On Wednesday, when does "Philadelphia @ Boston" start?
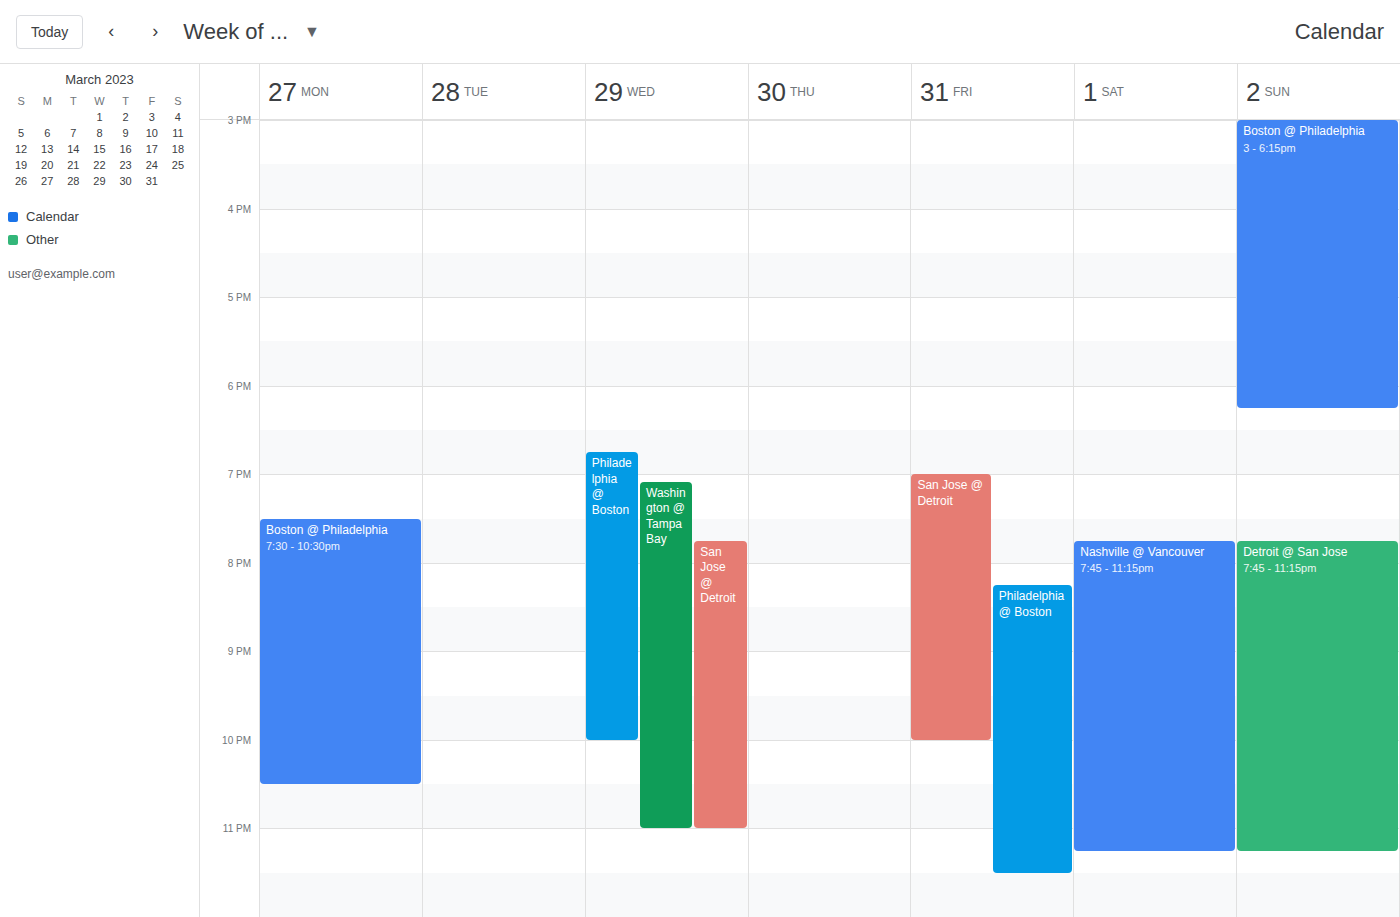
6:45 PM